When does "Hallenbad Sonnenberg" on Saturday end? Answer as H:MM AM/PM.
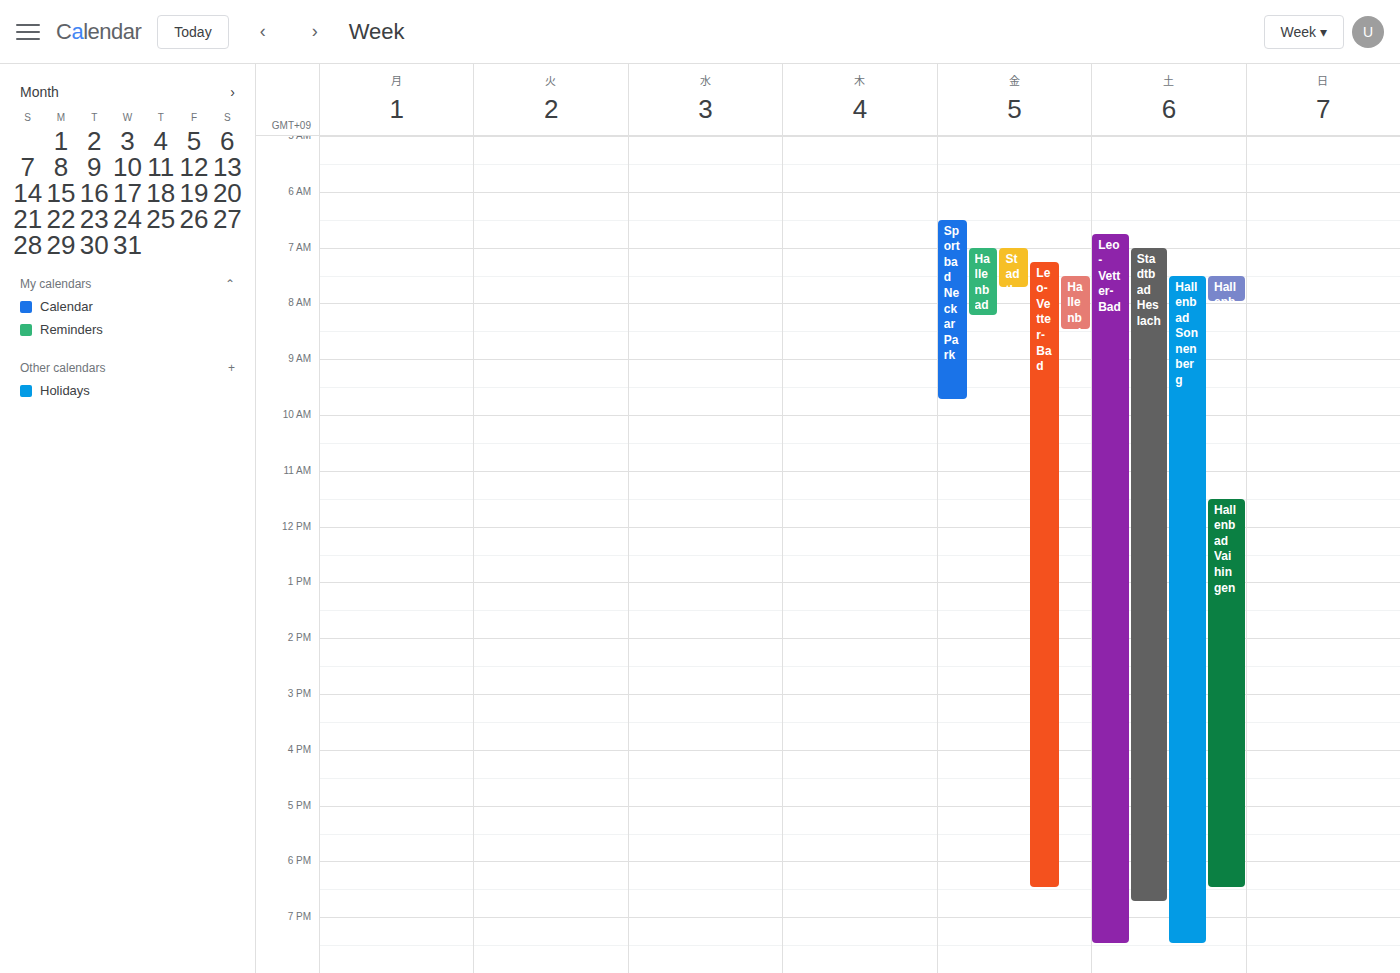
7:30 PM